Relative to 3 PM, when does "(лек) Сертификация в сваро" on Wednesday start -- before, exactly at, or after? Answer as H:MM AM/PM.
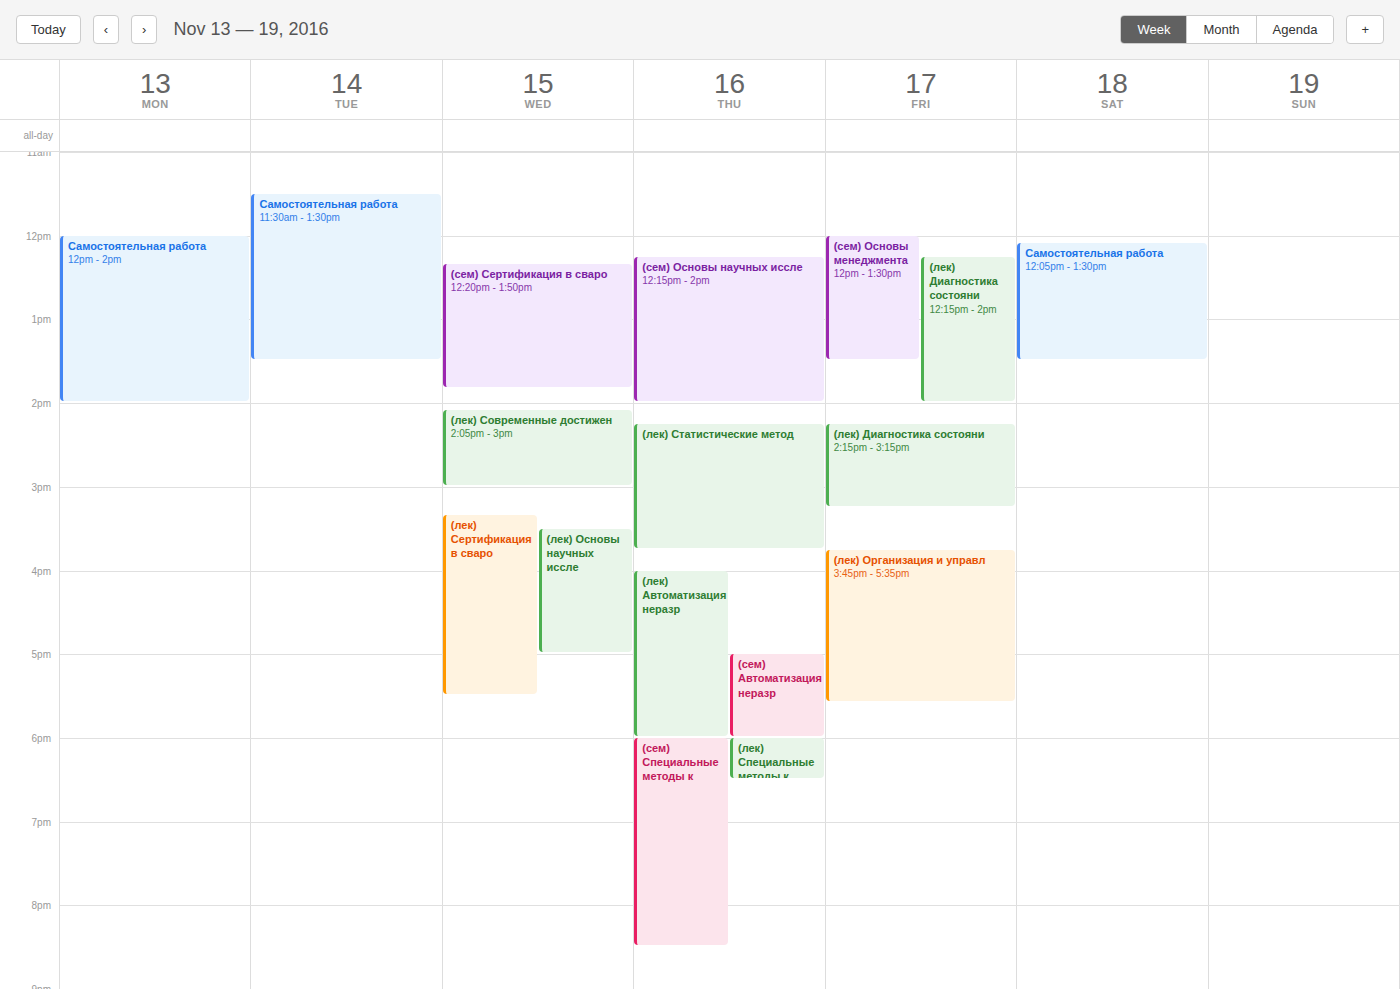
3:20 PM -- after 3 PM, 20 minutes below the 3 PM line.